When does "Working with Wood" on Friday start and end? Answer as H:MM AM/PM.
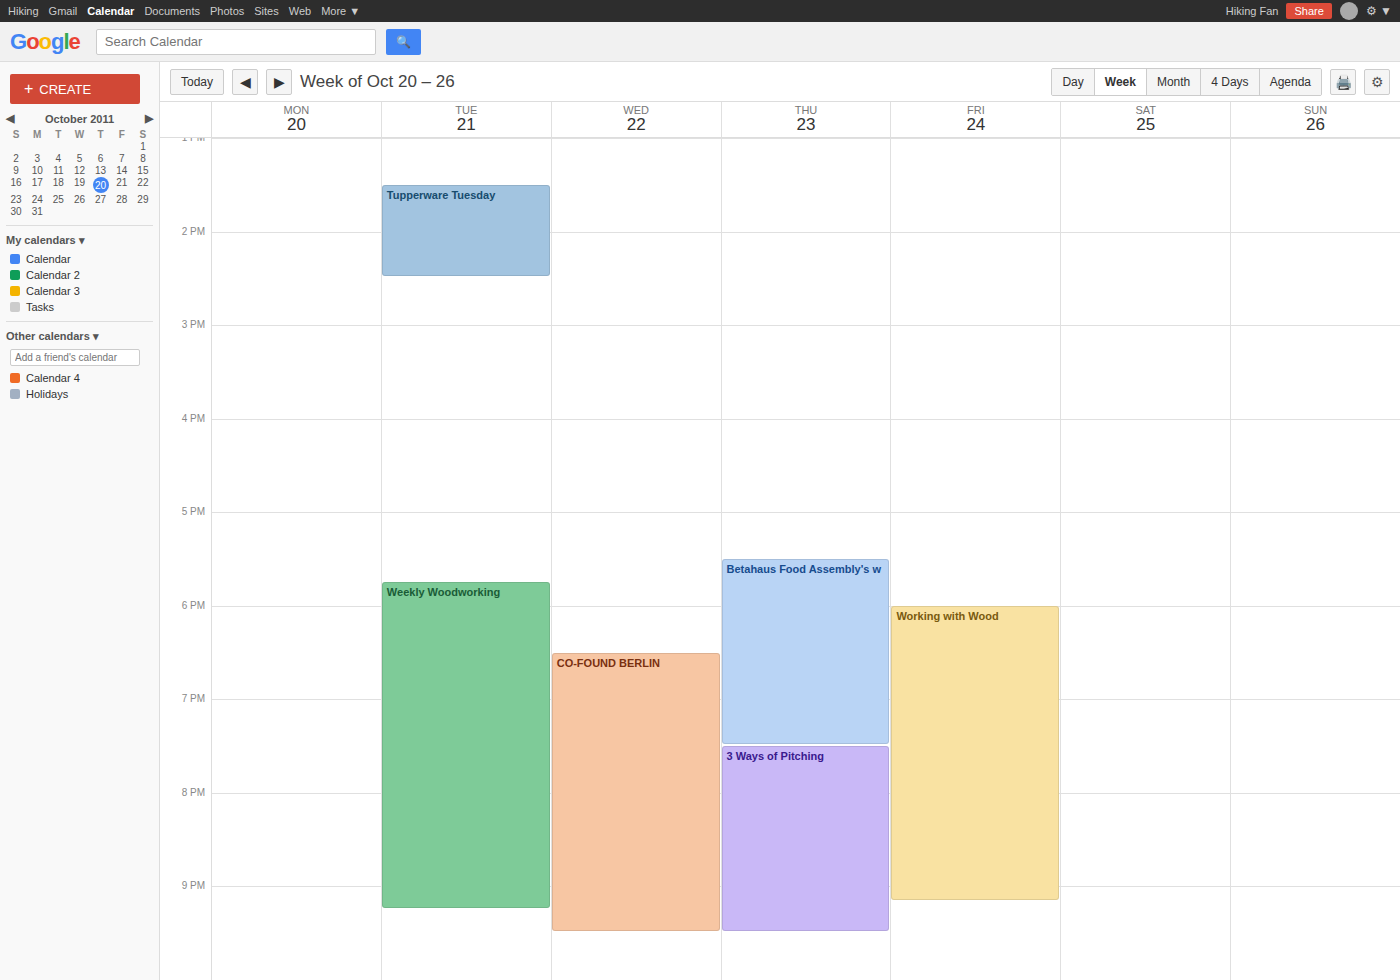
6:00 PM to 9:10 PM